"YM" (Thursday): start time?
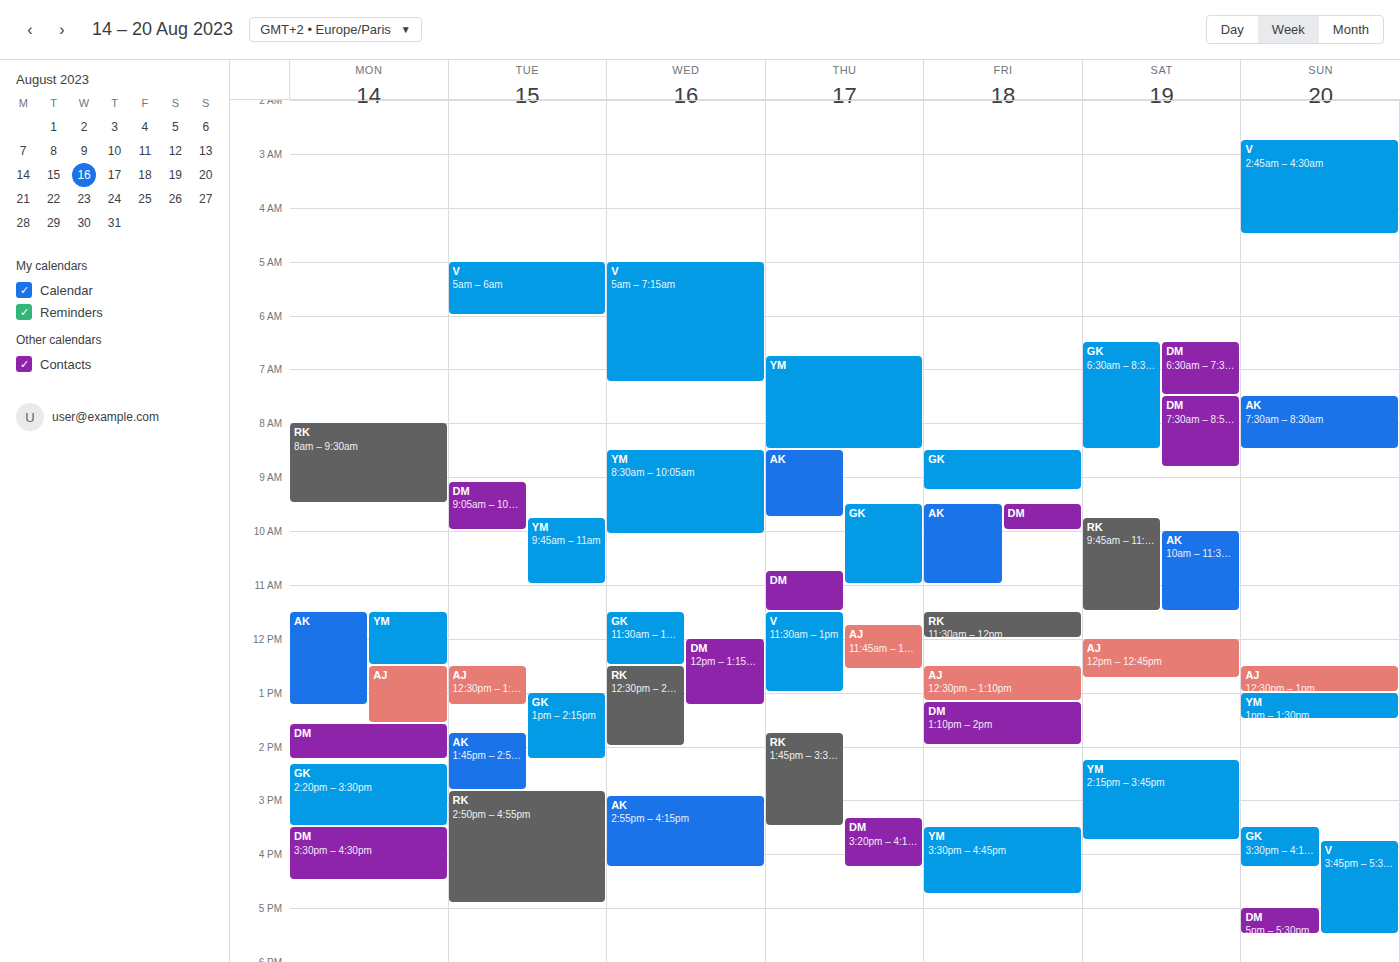
6:45 AM